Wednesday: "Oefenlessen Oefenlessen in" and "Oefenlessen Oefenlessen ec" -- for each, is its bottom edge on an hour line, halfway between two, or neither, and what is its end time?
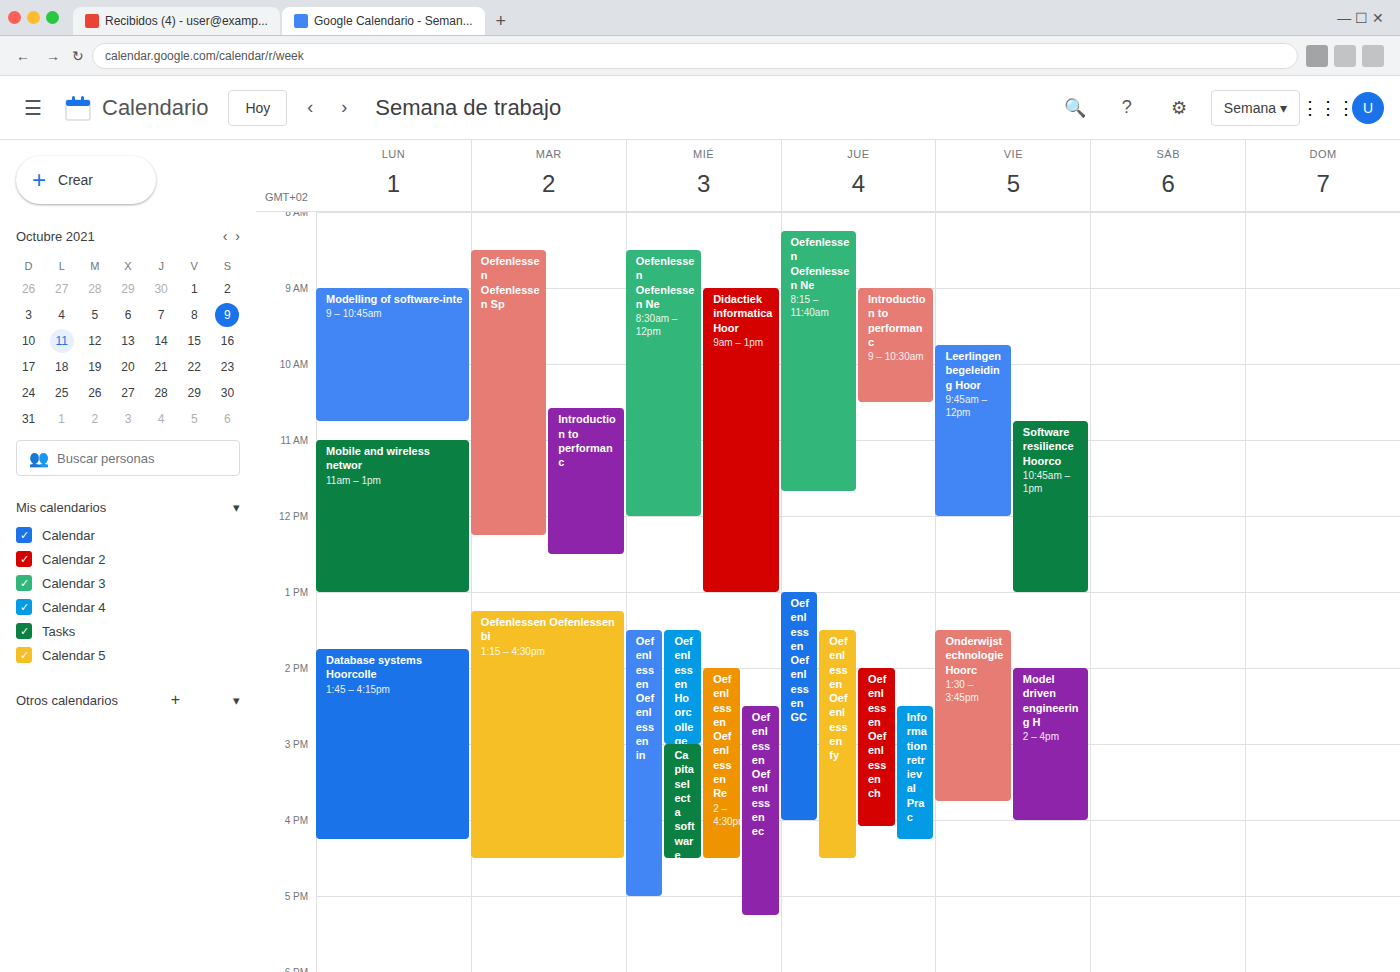
"Oefenlessen Oefenlessen in": 5:00 PM, exactly on the 5 PM line. "Oefenlessen Oefenlessen ec": 5:15 PM, neither: a quarter of the way from the 5 PM line to the 6 PM line.